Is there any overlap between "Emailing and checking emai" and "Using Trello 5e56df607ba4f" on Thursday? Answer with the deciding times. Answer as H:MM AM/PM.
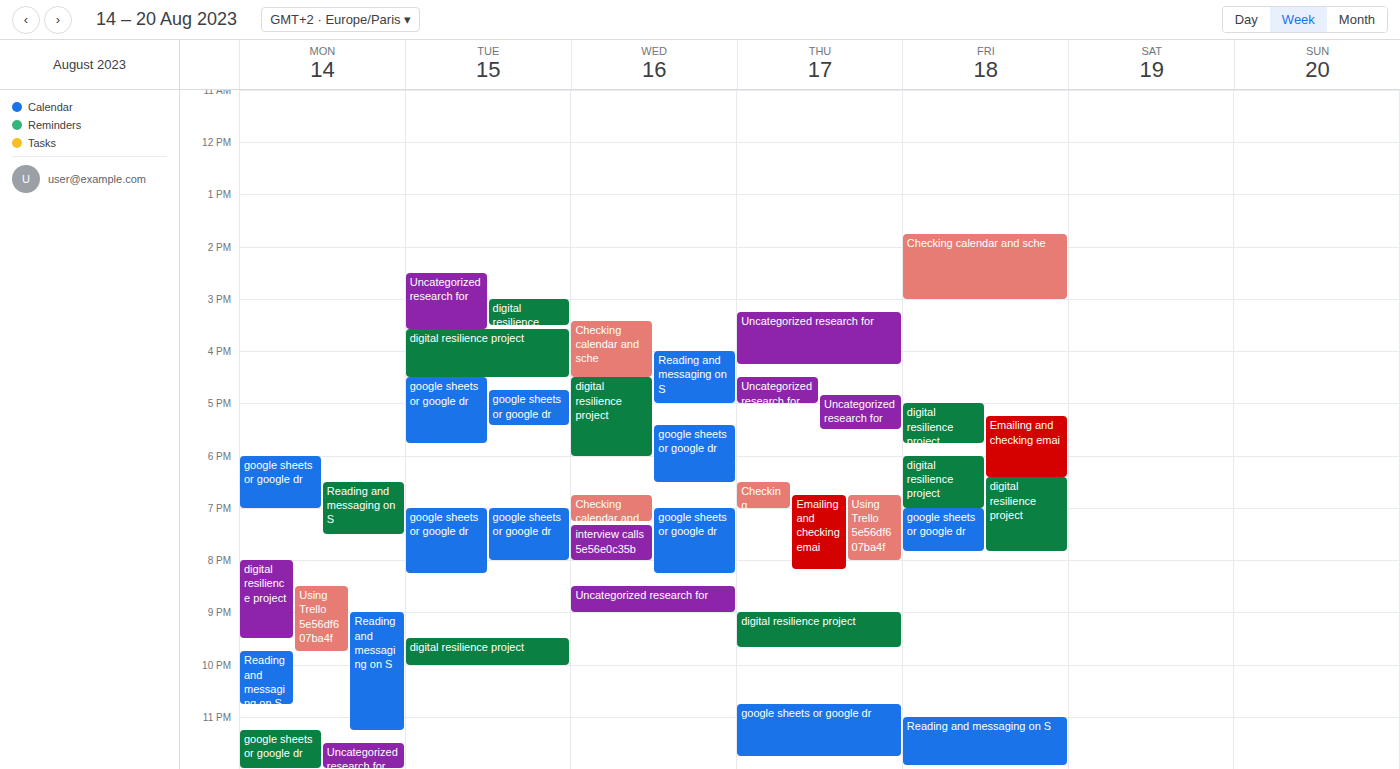
"Emailing and checking emai" starts at 6:45 PM, before "Using Trello 5e56df607ba4f" ends at 8:00 PM -- they overlap.